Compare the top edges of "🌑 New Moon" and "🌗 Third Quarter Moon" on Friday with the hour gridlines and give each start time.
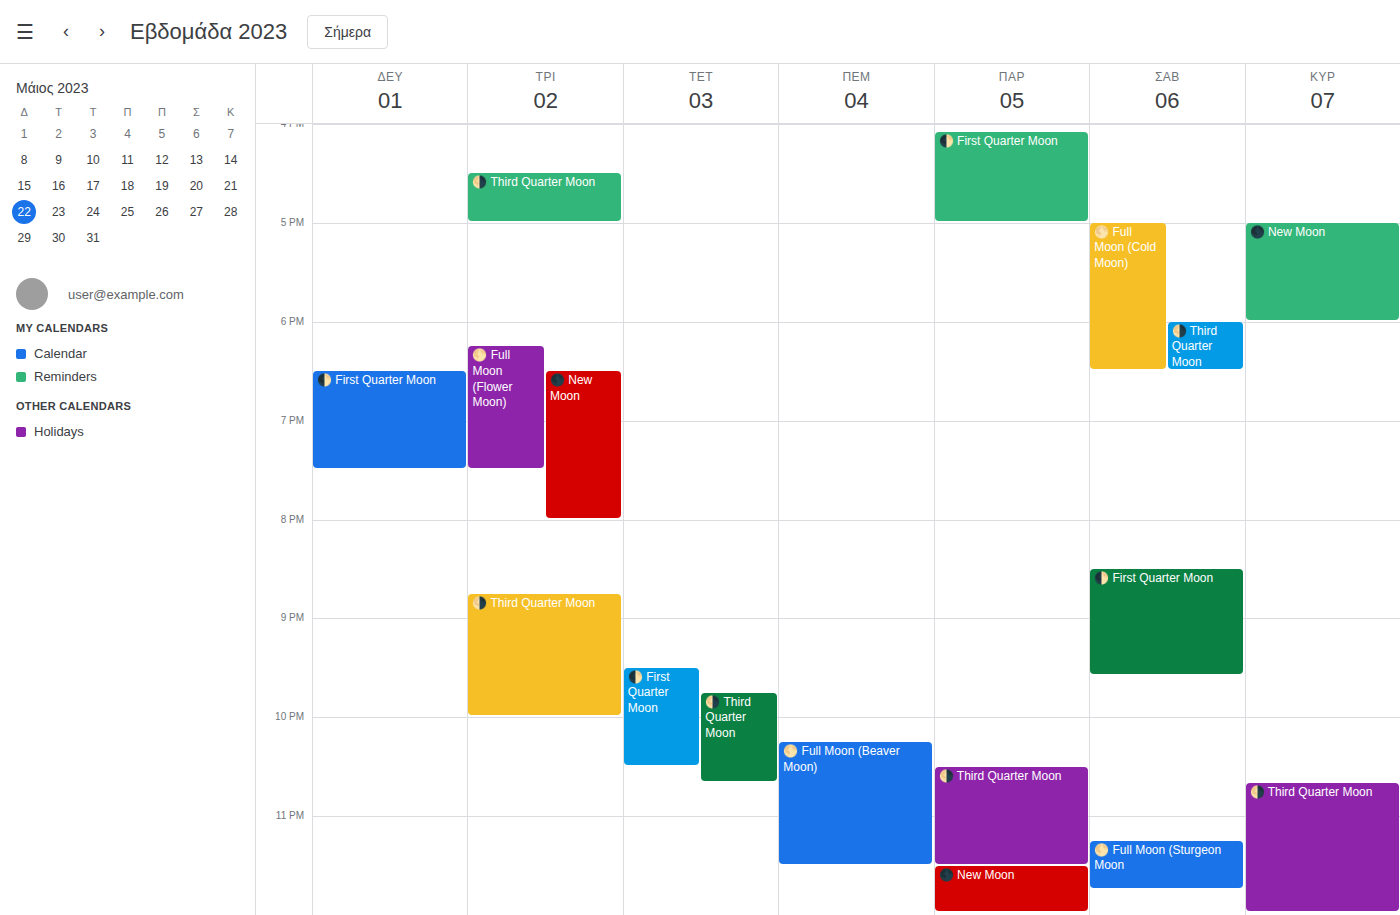
"🌑 New Moon": 11:30 PM, halfway between the 11 PM and 12 AM lines. "🌗 Third Quarter Moon": 10:30 PM, halfway between the 10 PM and 11 PM lines.